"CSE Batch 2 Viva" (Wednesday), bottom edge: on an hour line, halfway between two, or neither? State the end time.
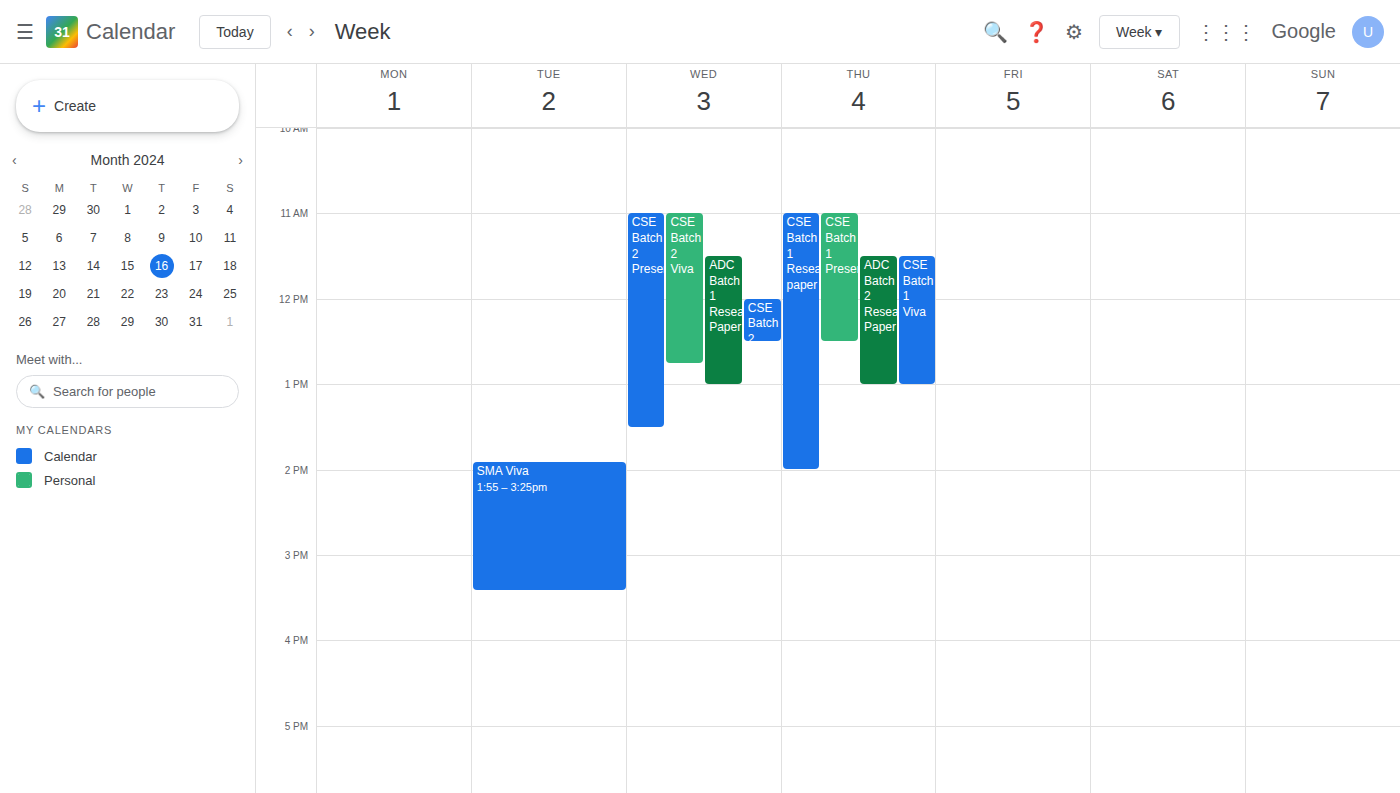
12:45 PM -- neither: three quarters of the way from the 12 PM line to the 1 PM line.